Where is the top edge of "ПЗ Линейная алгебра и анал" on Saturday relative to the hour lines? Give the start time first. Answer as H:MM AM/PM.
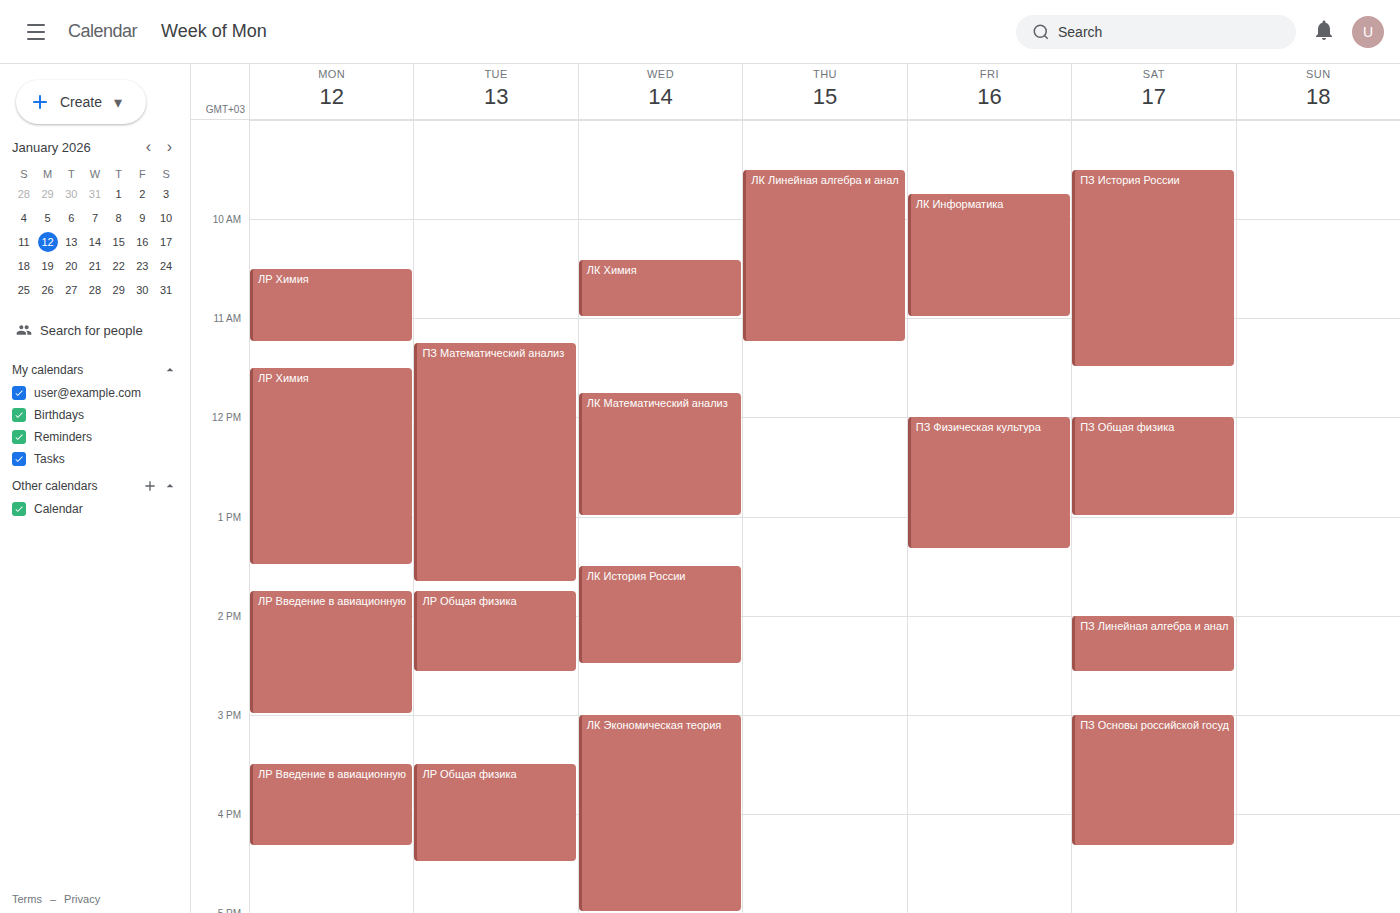
2:00 PM -- exactly on the 2 PM line.